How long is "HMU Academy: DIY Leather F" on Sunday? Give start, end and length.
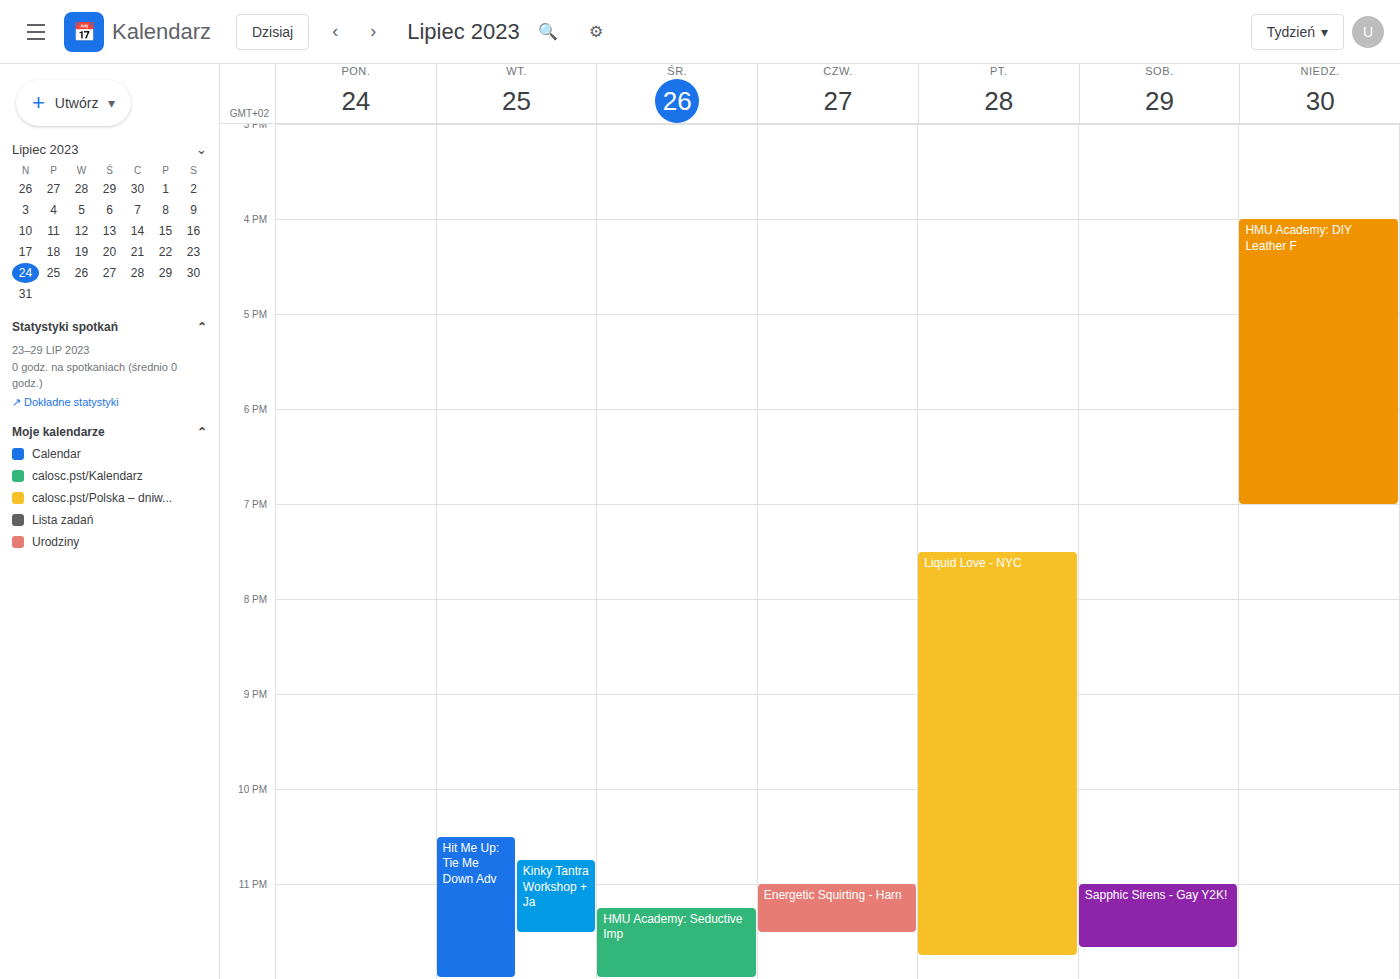
16:00 to 19:00, 3 hours